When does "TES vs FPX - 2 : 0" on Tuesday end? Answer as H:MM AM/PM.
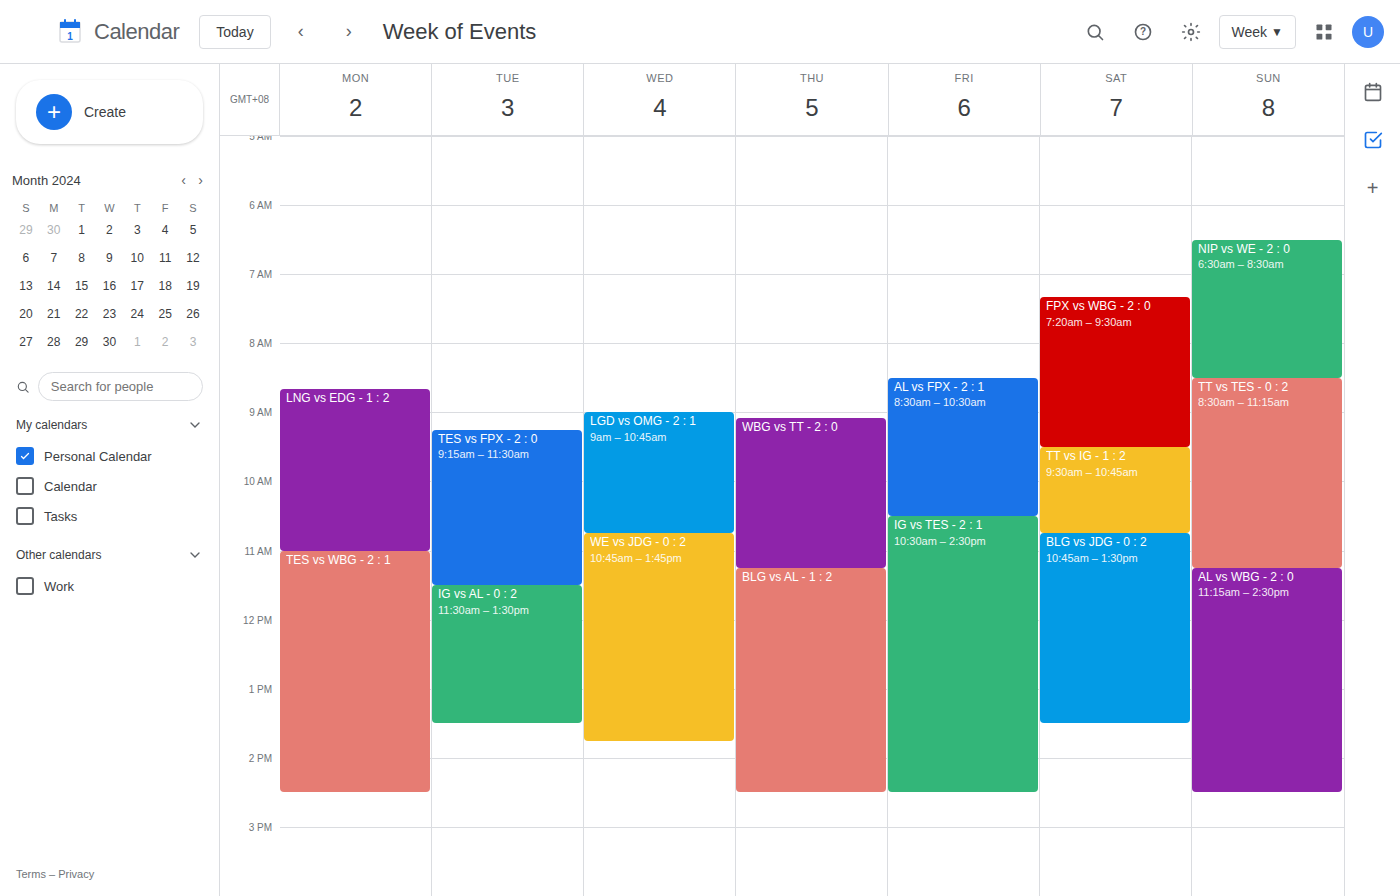
11:30 AM